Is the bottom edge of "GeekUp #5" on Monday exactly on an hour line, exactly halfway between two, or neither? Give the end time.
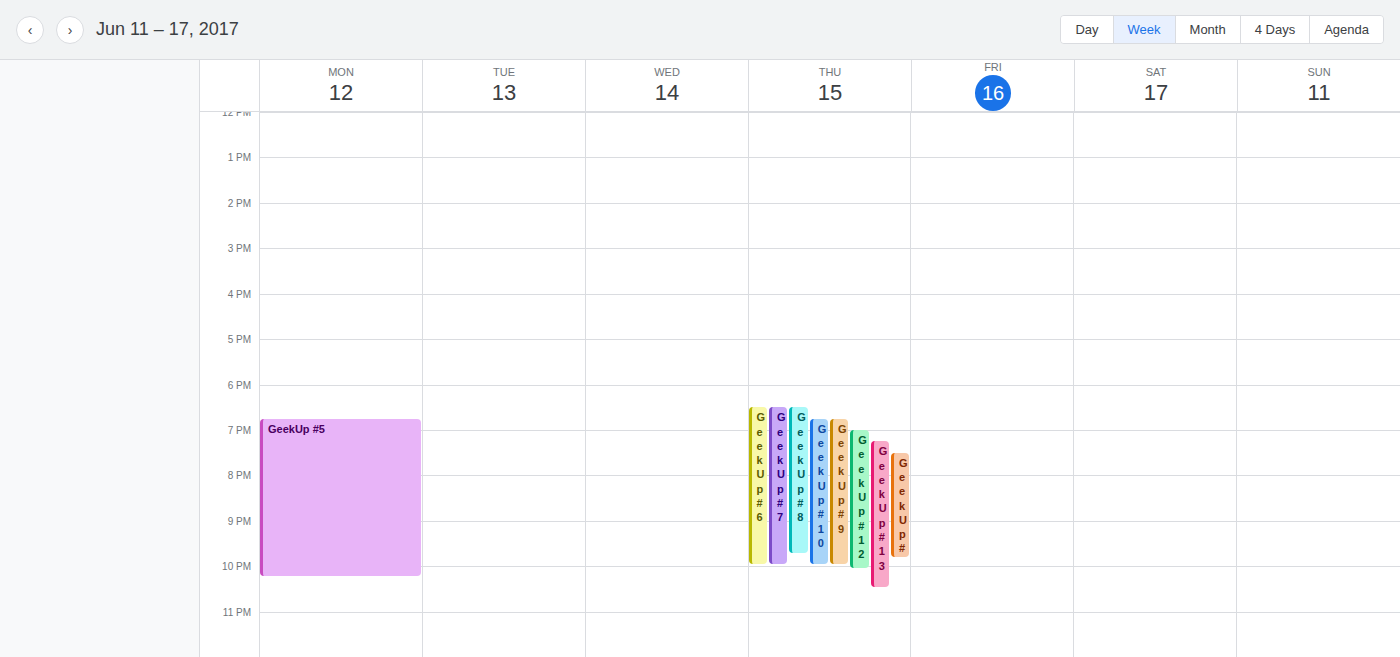
10:15 PM -- neither: a quarter of the way from the 10 PM line to the 11 PM line.